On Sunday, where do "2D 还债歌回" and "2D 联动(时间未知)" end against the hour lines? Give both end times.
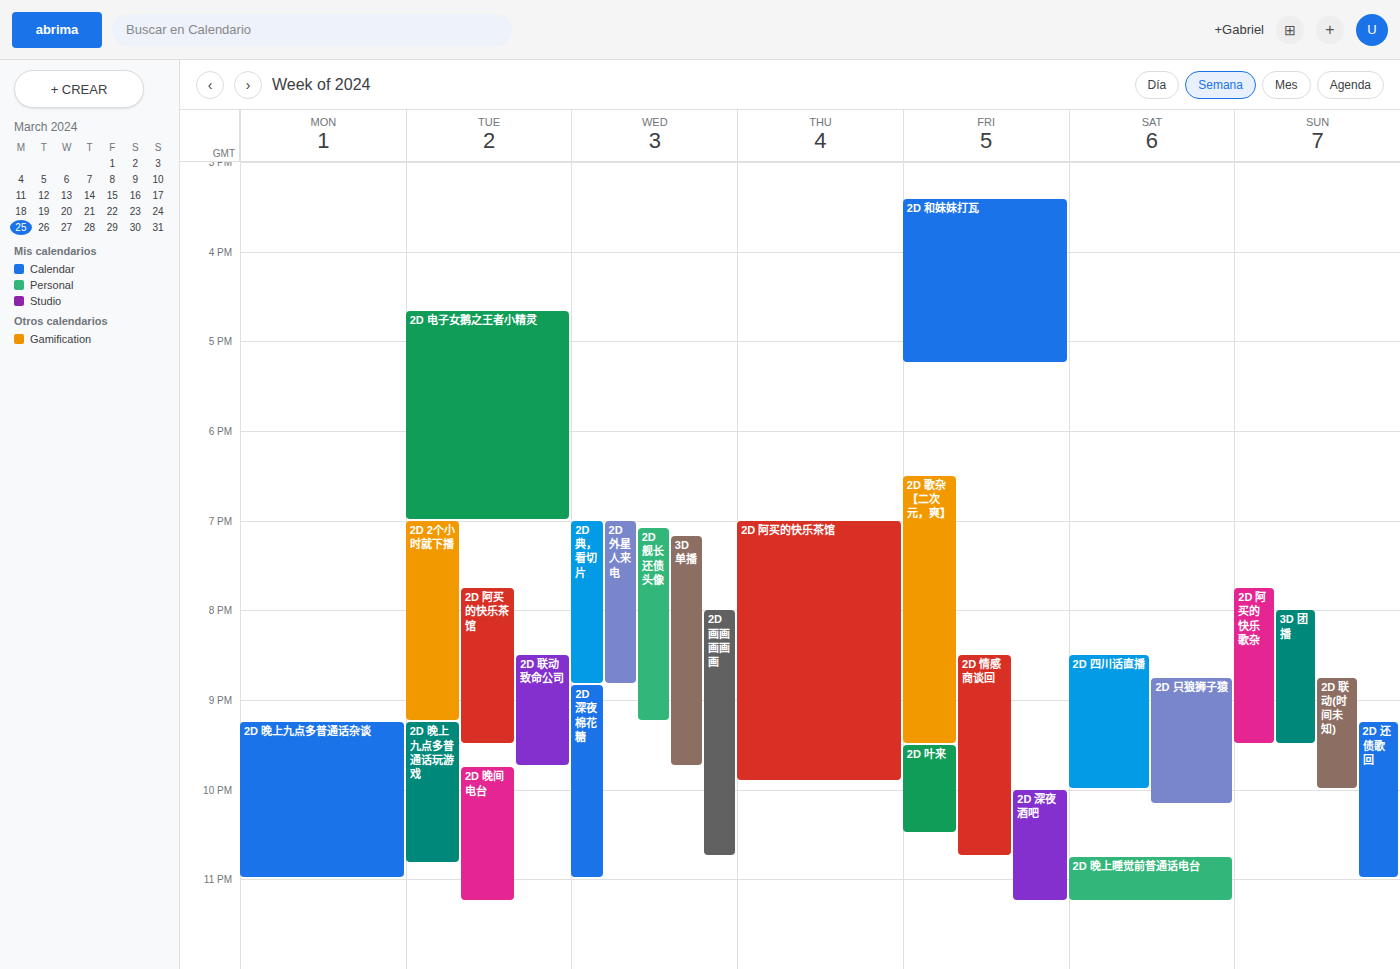
"2D 还债歌回": 11:00 PM, exactly on the 11 PM line. "2D 联动(时间未知)": 10:00 PM, exactly on the 10 PM line.